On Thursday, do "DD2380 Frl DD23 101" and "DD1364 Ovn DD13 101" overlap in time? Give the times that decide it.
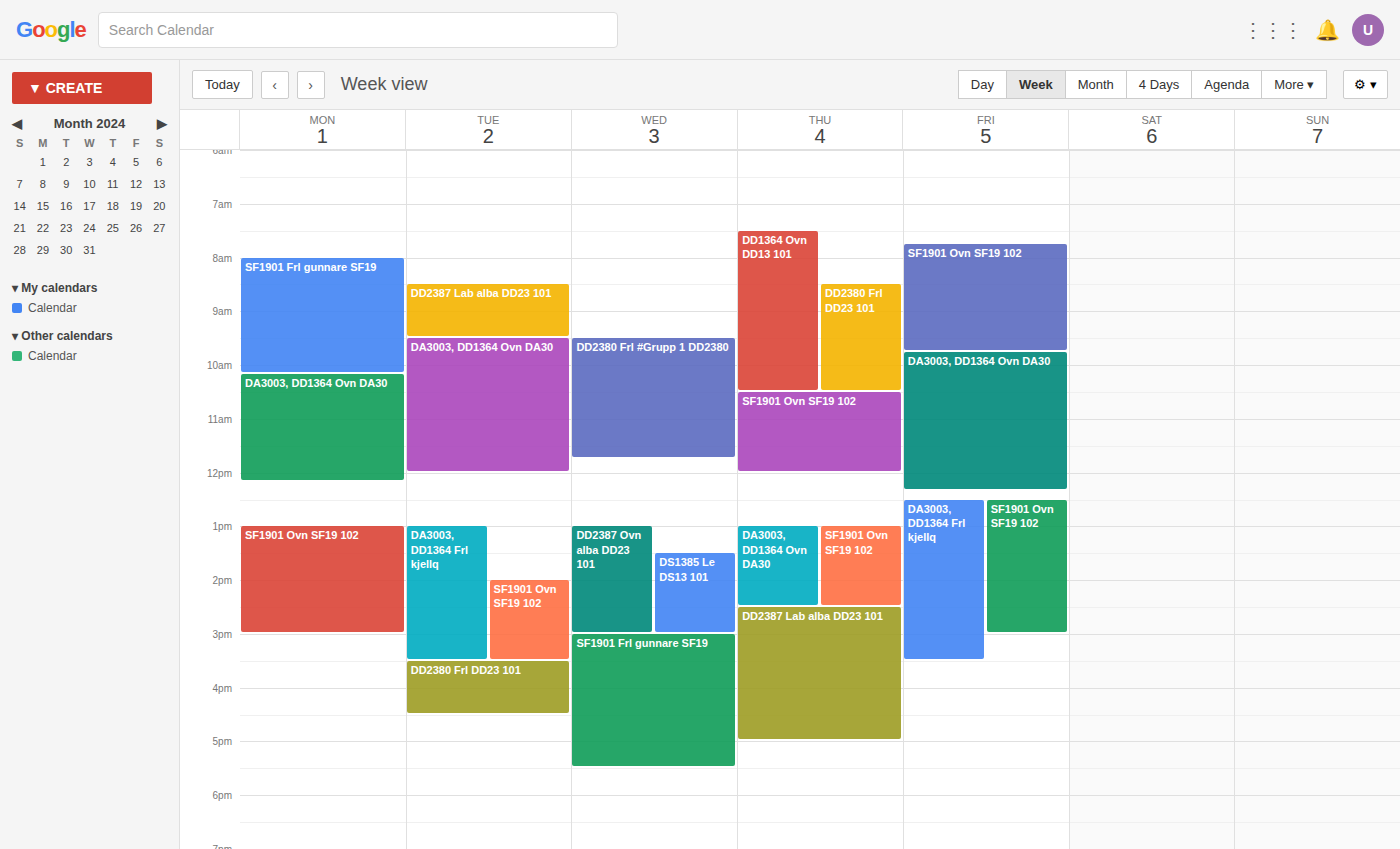
"DD2380 Frl DD23 101" starts at 8:30 AM, before "DD1364 Ovn DD13 101" ends at 10:30 AM -- they overlap.